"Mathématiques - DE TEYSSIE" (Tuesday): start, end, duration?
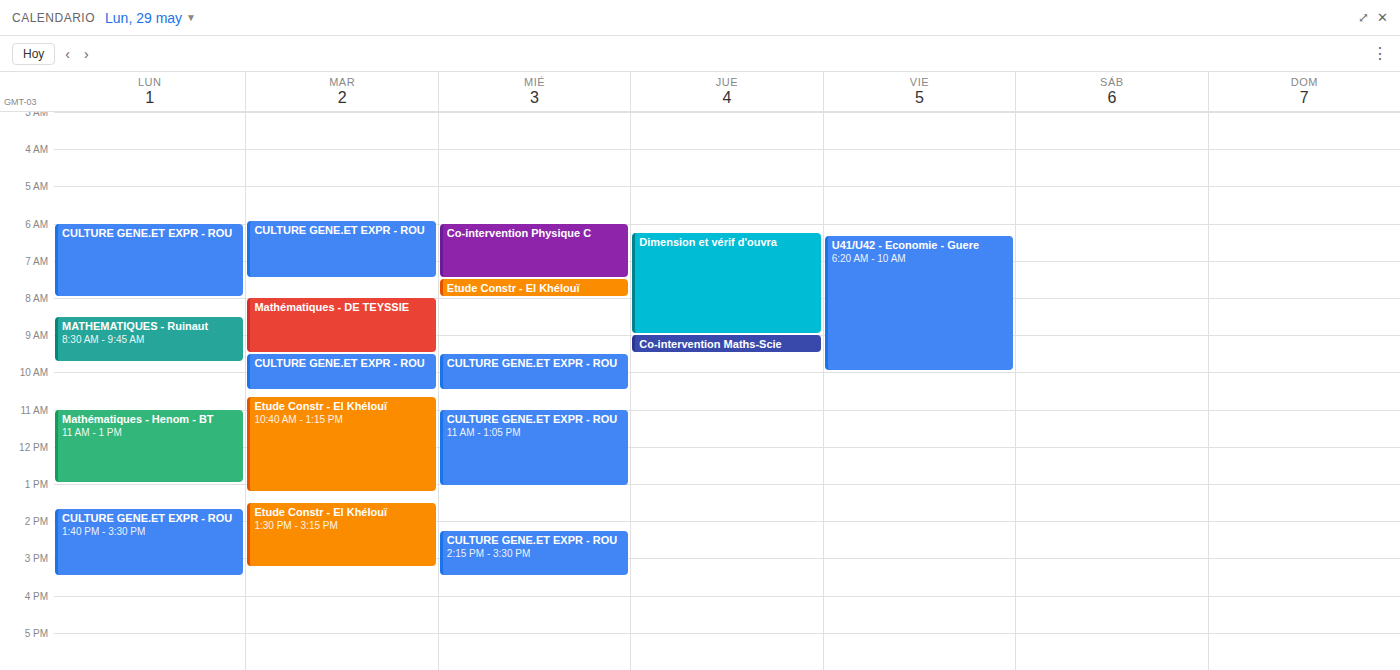
8:00 AM to 9:30 AM, 1 hour 30 minutes